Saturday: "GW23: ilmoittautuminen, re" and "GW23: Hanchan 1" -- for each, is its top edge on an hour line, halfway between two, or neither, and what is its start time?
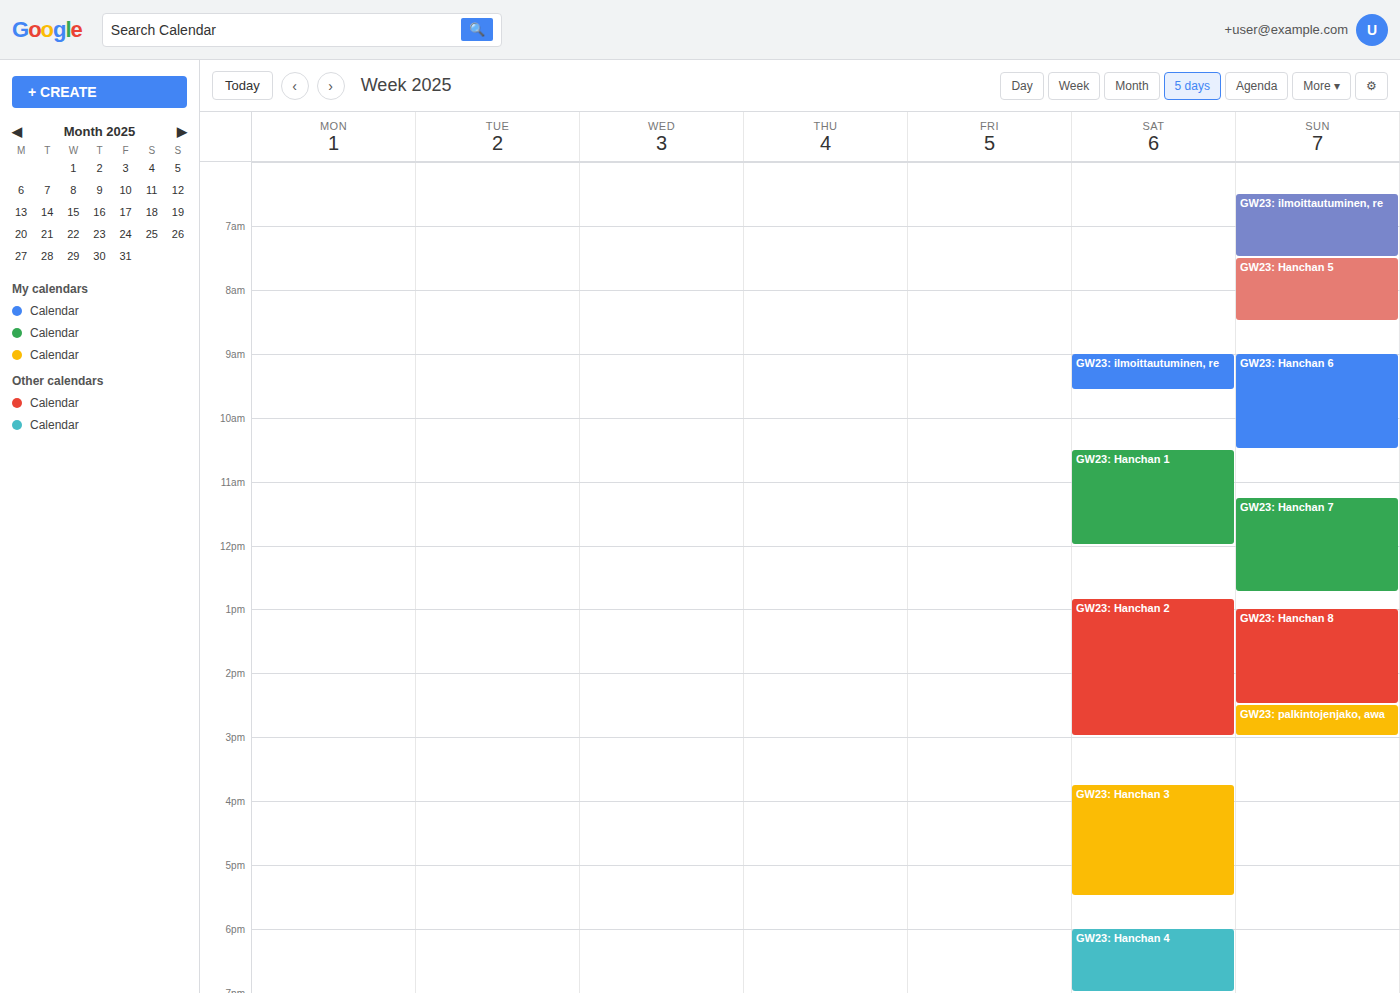
"GW23: ilmoittautuminen, re": 9:00 AM, exactly on the 9 AM line. "GW23: Hanchan 1": 10:30 AM, halfway between the 10 AM and 11 AM lines.